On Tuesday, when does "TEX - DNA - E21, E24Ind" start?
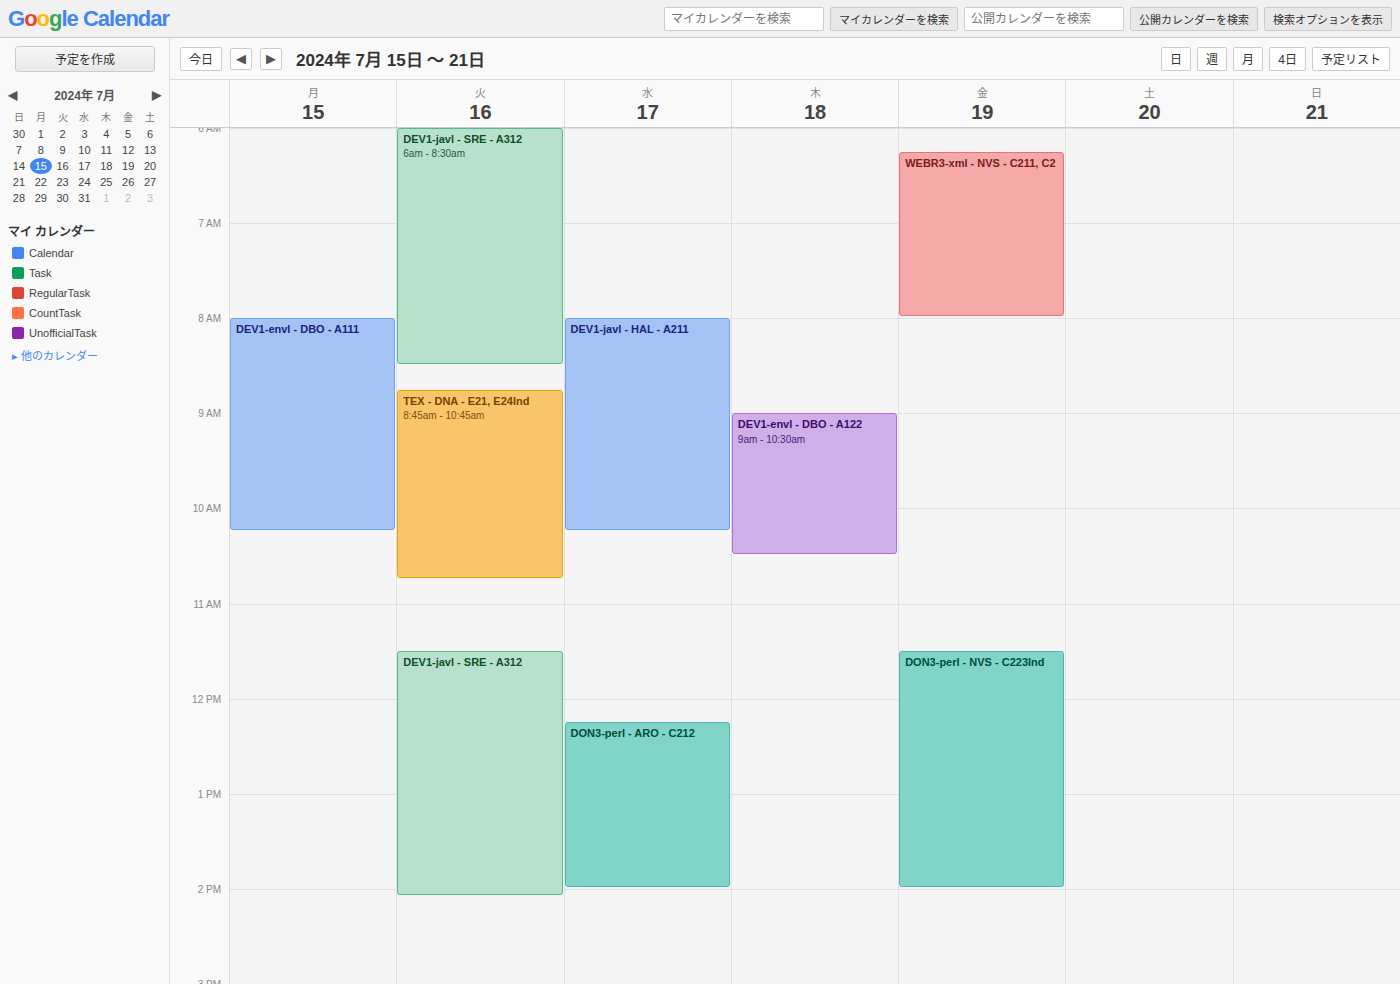
08:45